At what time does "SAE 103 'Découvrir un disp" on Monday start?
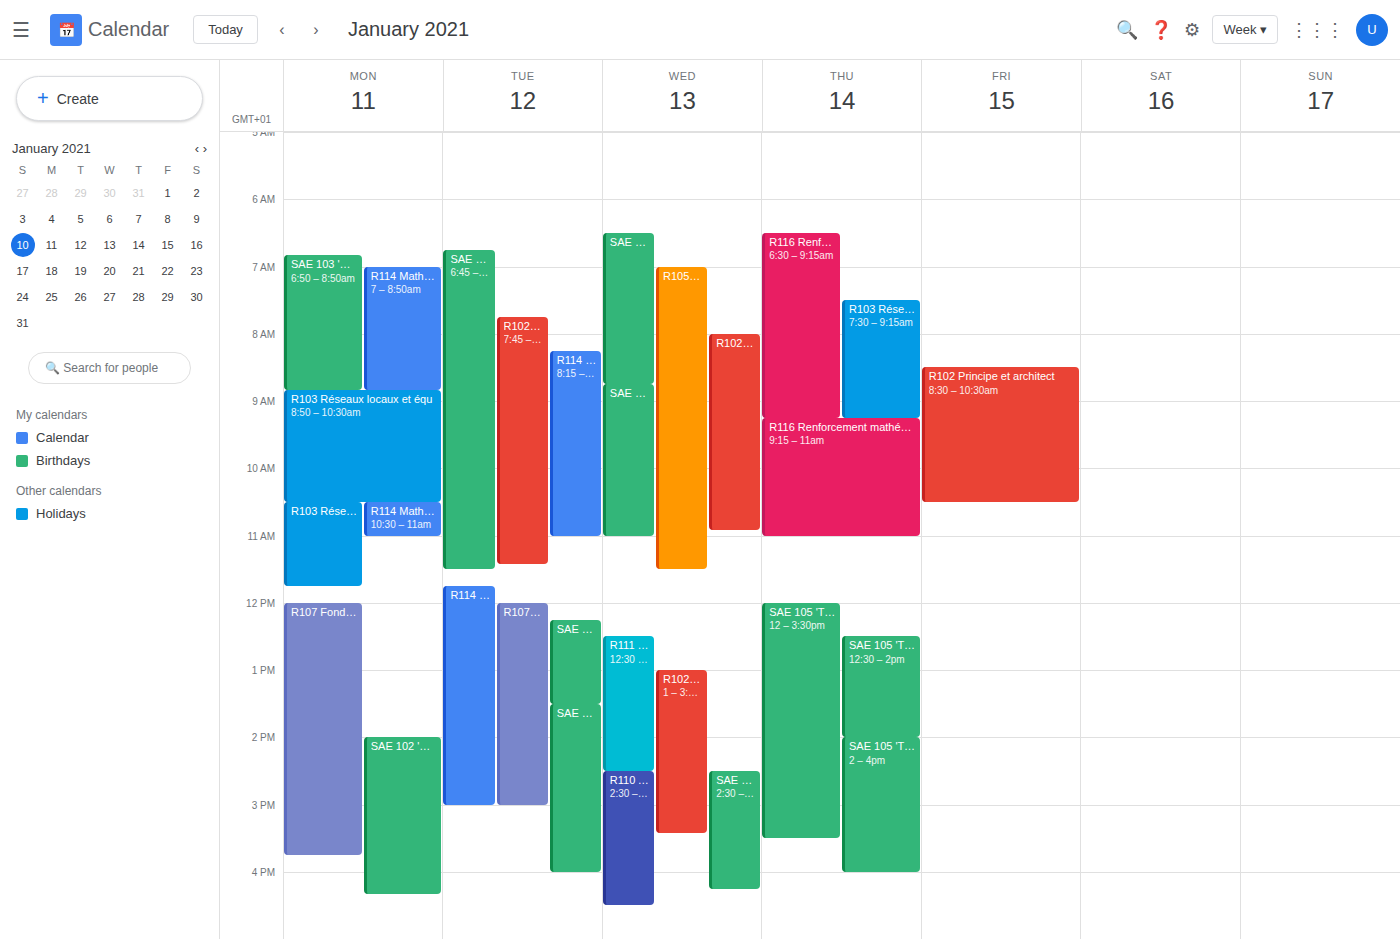
6:50 AM